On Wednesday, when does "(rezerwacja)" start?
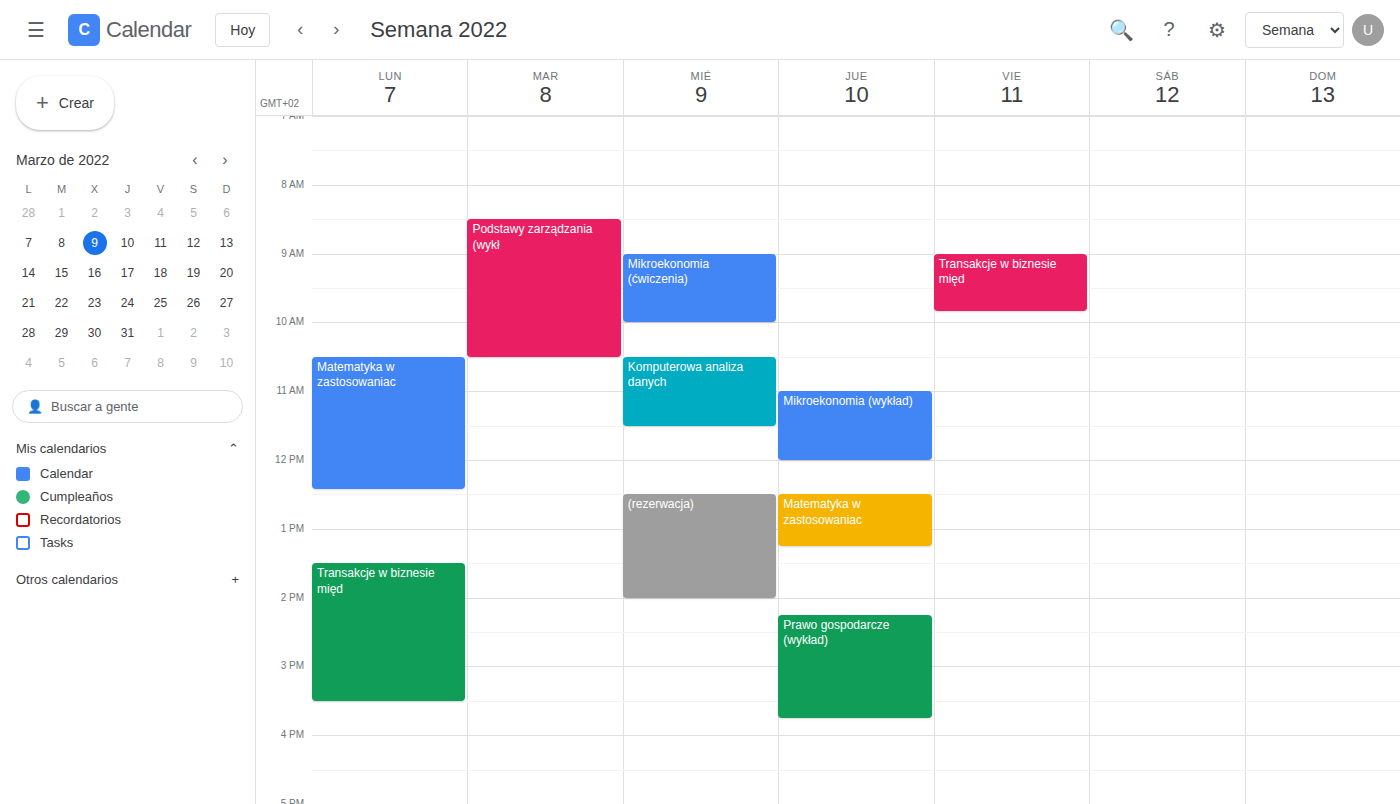
12:30 PM